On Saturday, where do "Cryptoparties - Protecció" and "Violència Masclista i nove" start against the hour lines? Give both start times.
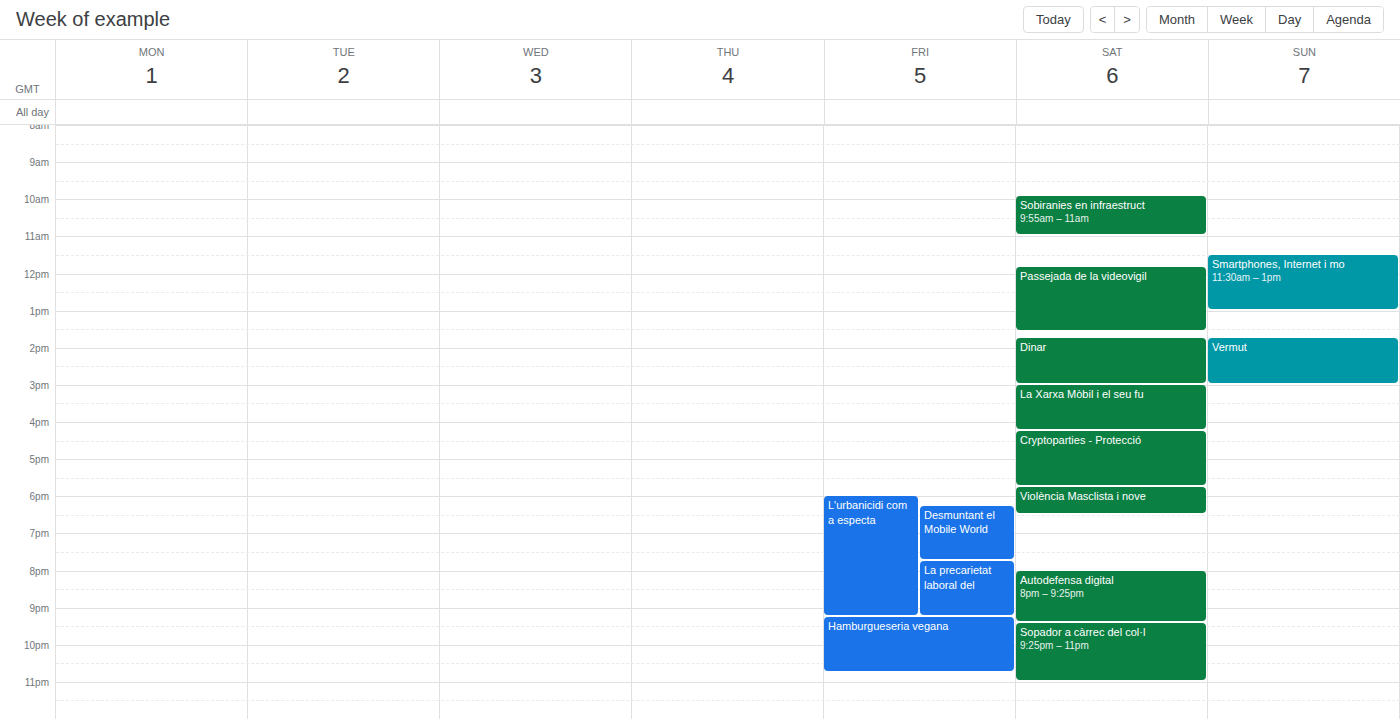
"Cryptoparties - Protecció": 16:15, neither: a quarter of the way from the 16:00 line to the 17:00 line. "Violència Masclista i nove": 17:45, neither: three quarters of the way from the 17:00 line to the 18:00 line.